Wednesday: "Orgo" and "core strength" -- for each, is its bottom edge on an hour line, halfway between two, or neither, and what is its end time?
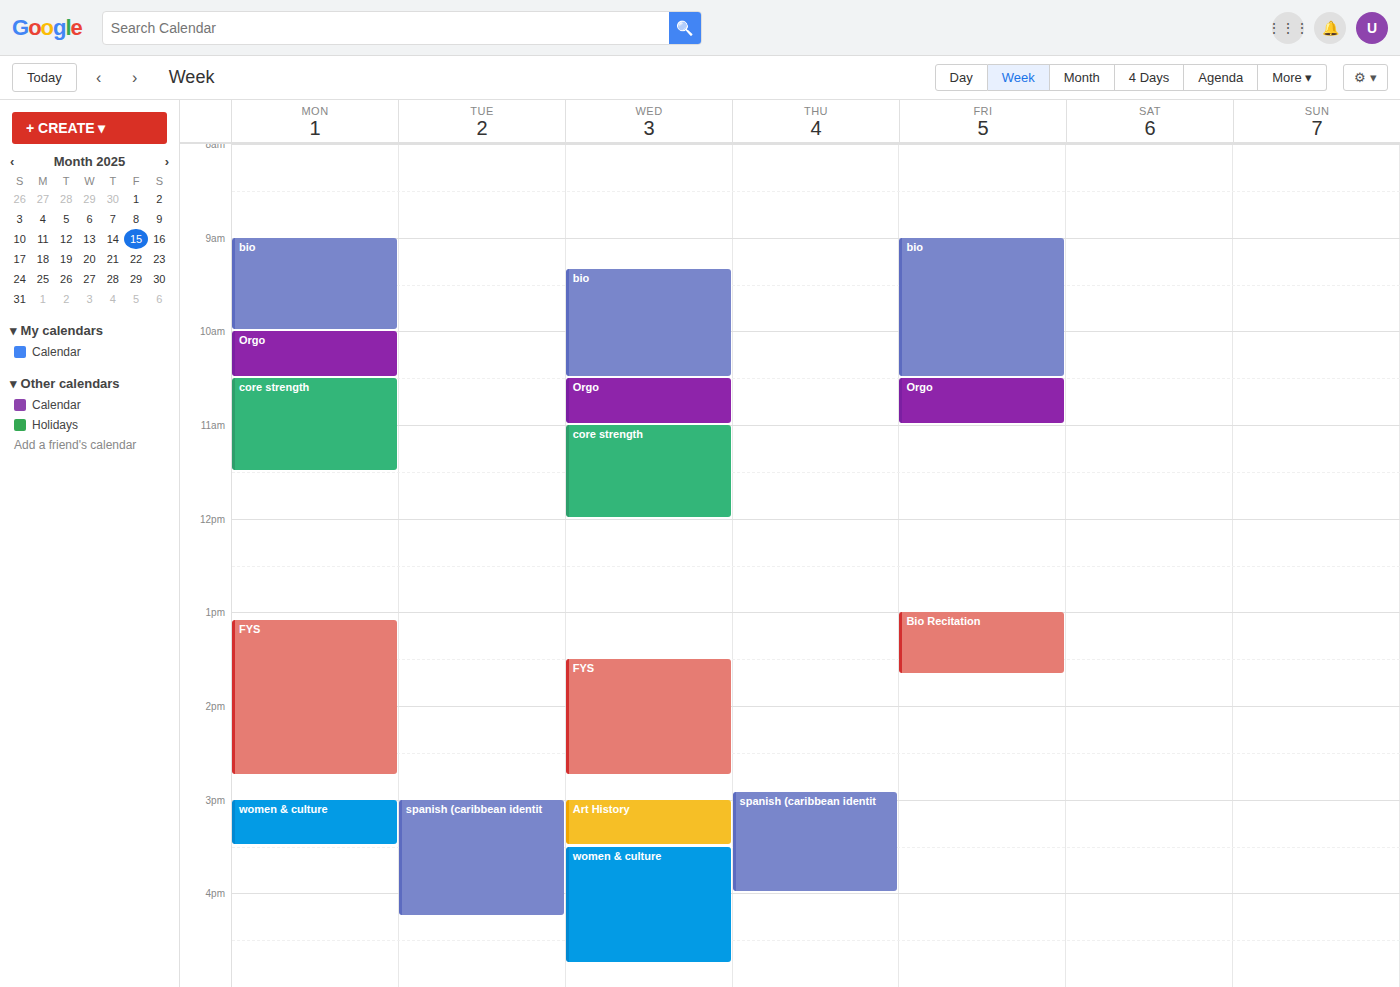
"Orgo": 11:00 AM, exactly on the 11 AM line. "core strength": 12:00 PM, exactly on the 12 PM line.